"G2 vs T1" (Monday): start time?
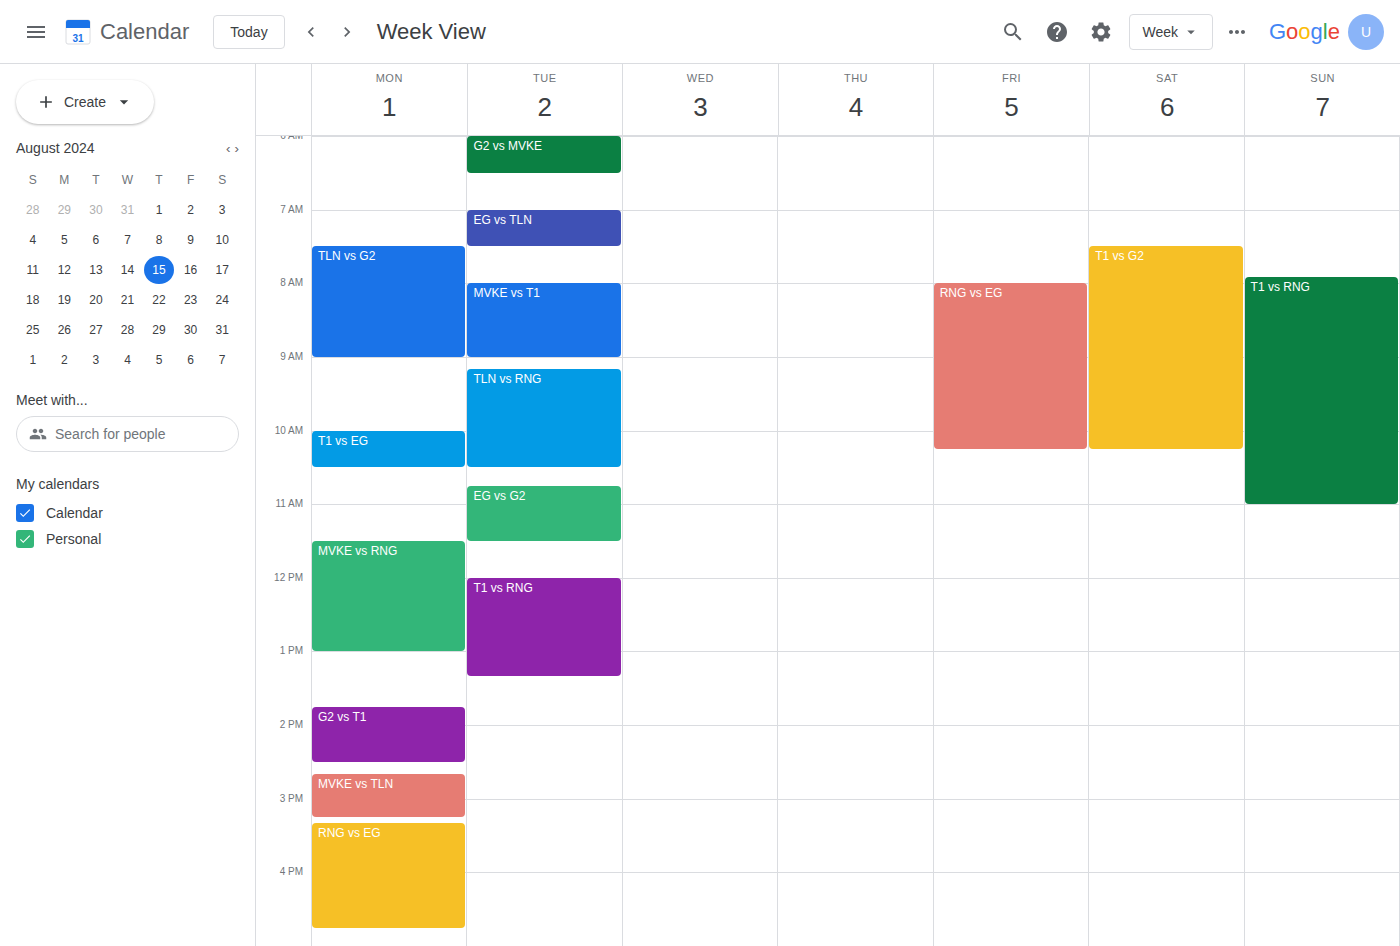
1:45 PM